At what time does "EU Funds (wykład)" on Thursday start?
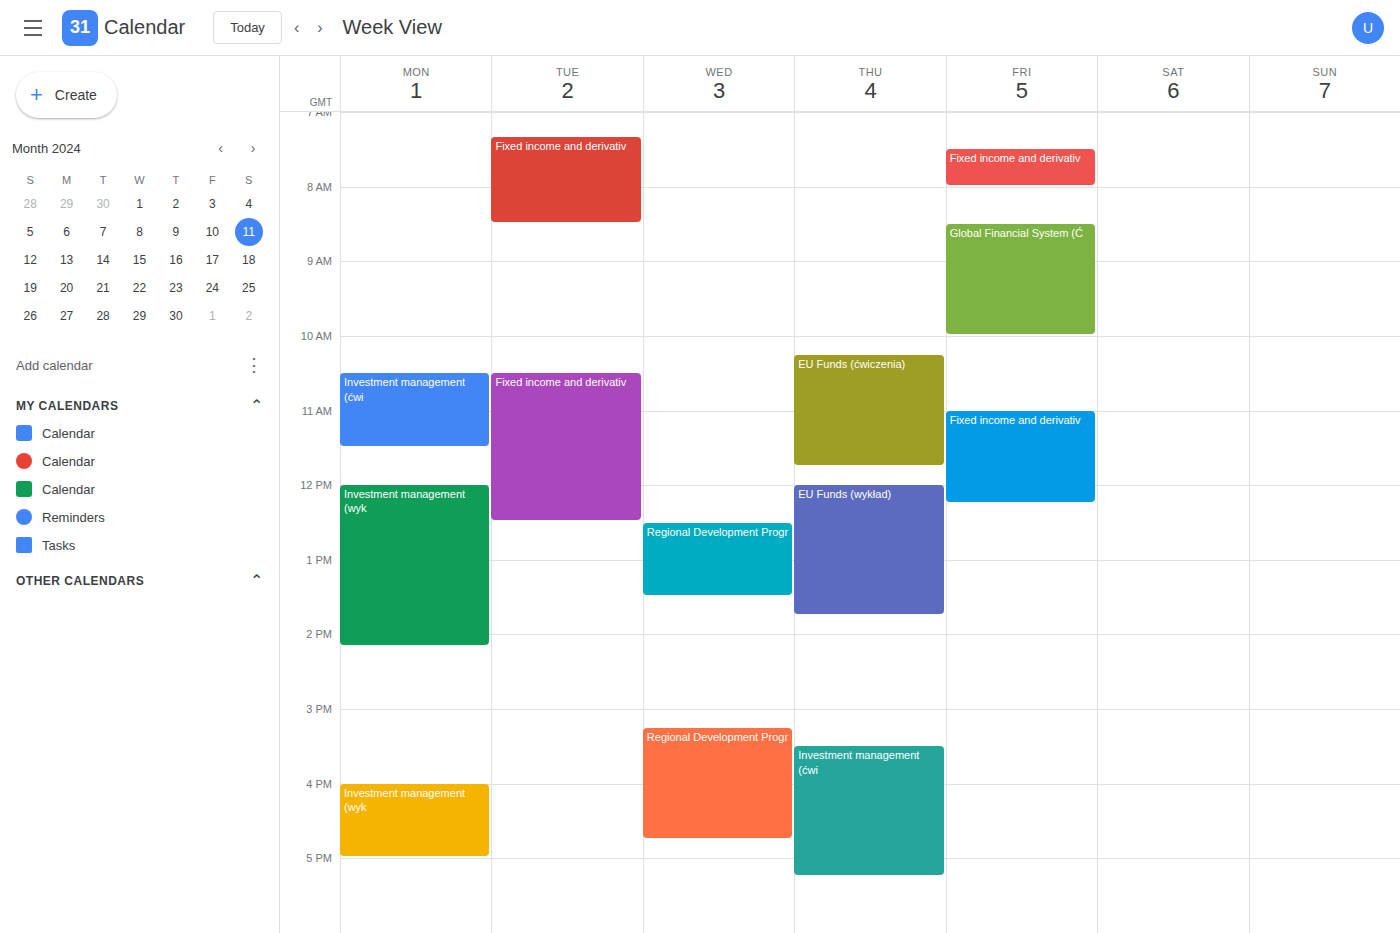
12:00 PM